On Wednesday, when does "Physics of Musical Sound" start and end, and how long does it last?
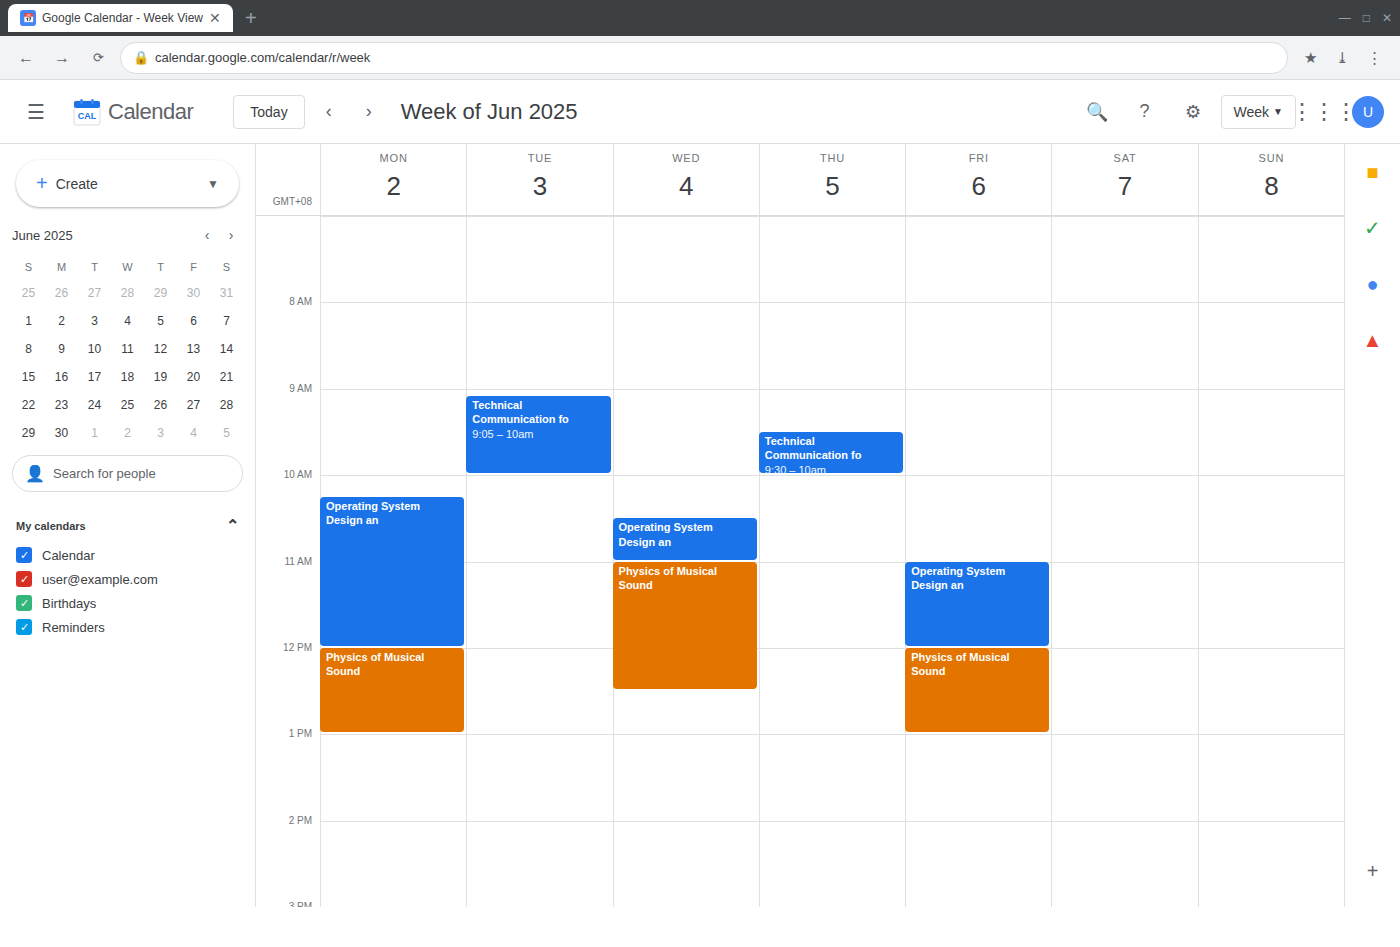
11:00 AM to 12:30 PM, 1 hour 30 minutes